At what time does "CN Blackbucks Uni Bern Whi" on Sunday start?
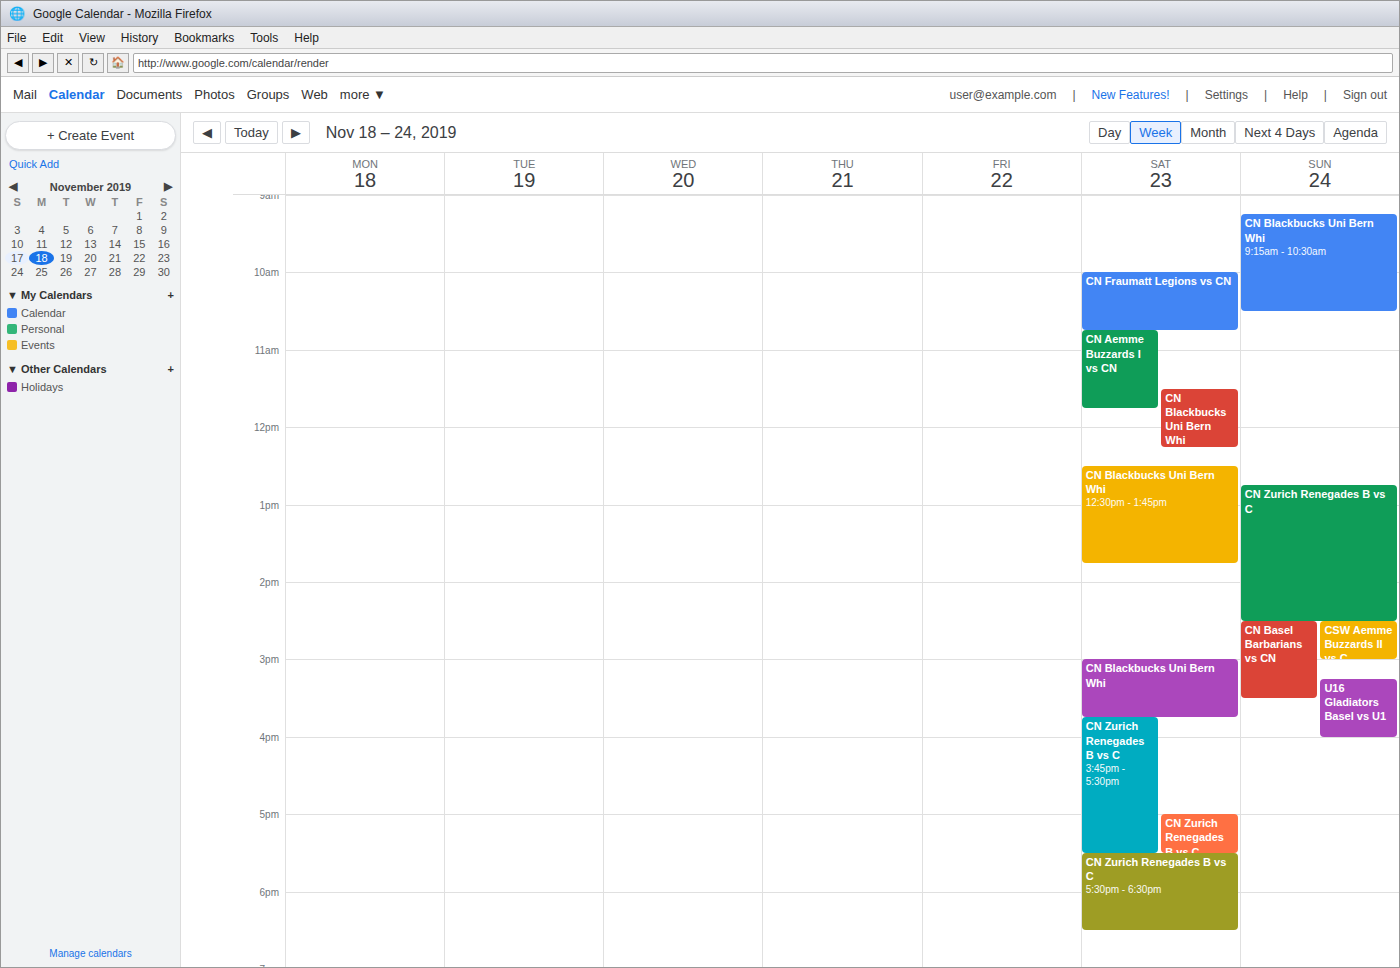
9:15 AM